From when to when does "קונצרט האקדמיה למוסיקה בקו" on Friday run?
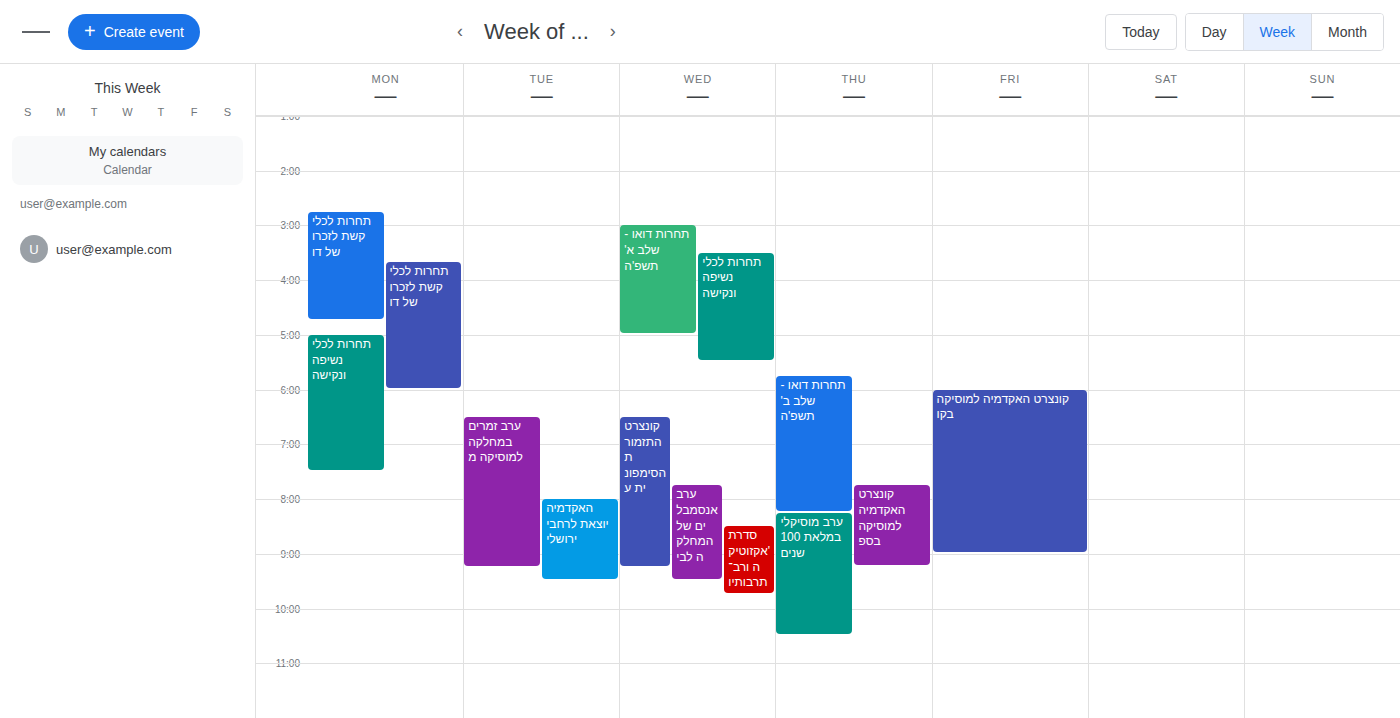
6:00 PM to 9:00 PM